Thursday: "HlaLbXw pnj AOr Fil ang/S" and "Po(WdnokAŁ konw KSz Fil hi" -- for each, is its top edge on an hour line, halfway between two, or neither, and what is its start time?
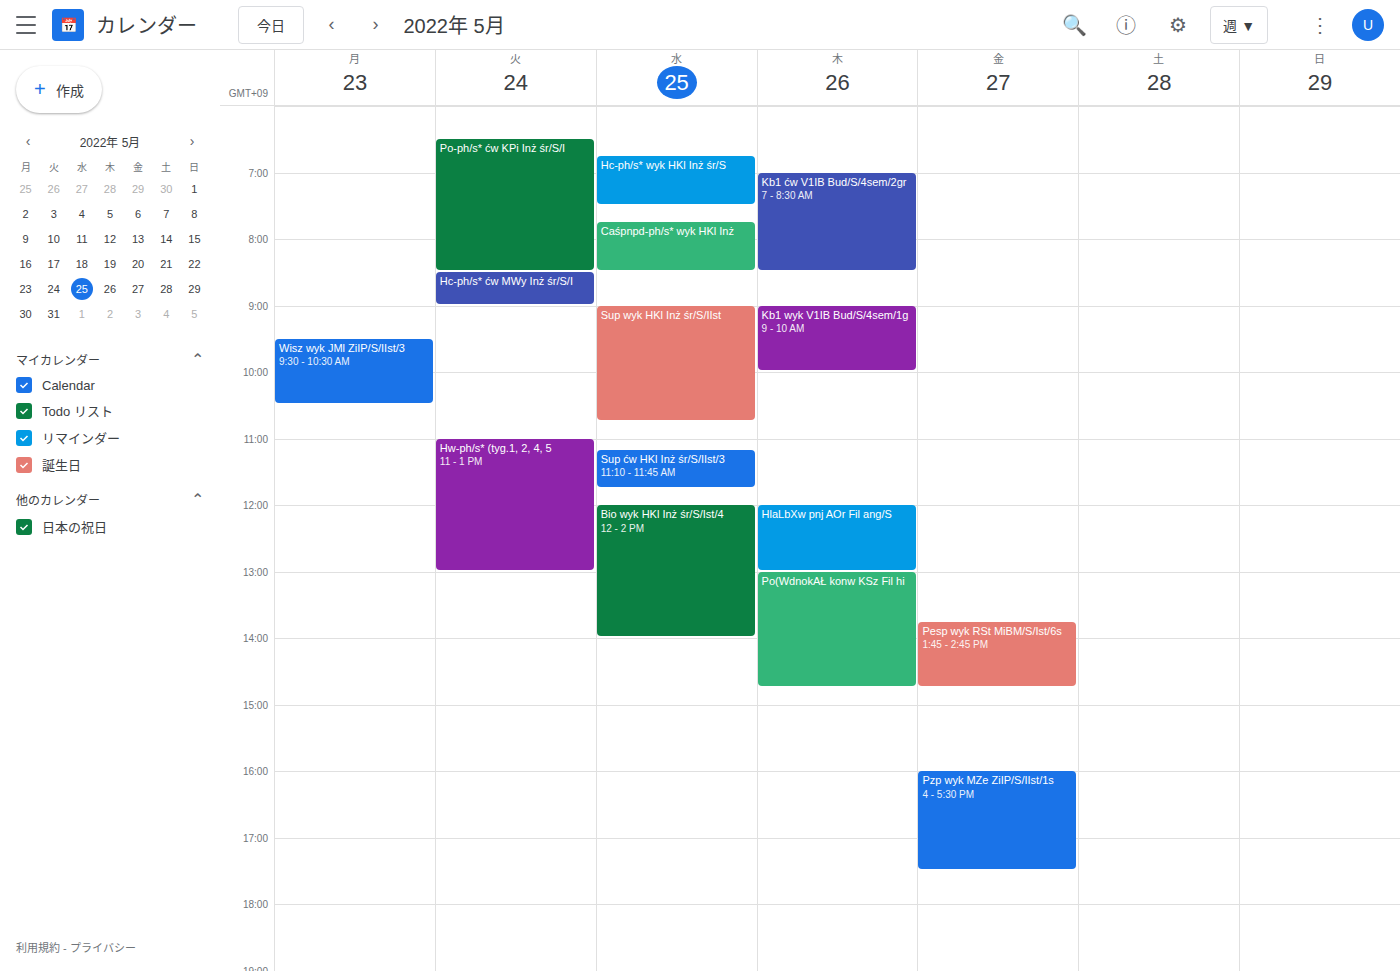
"HlaLbXw pnj AOr Fil ang/S": 12:00, exactly on the 12:00 line. "Po(WdnokAŁ konw KSz Fil hi": 13:00, exactly on the 13:00 line.